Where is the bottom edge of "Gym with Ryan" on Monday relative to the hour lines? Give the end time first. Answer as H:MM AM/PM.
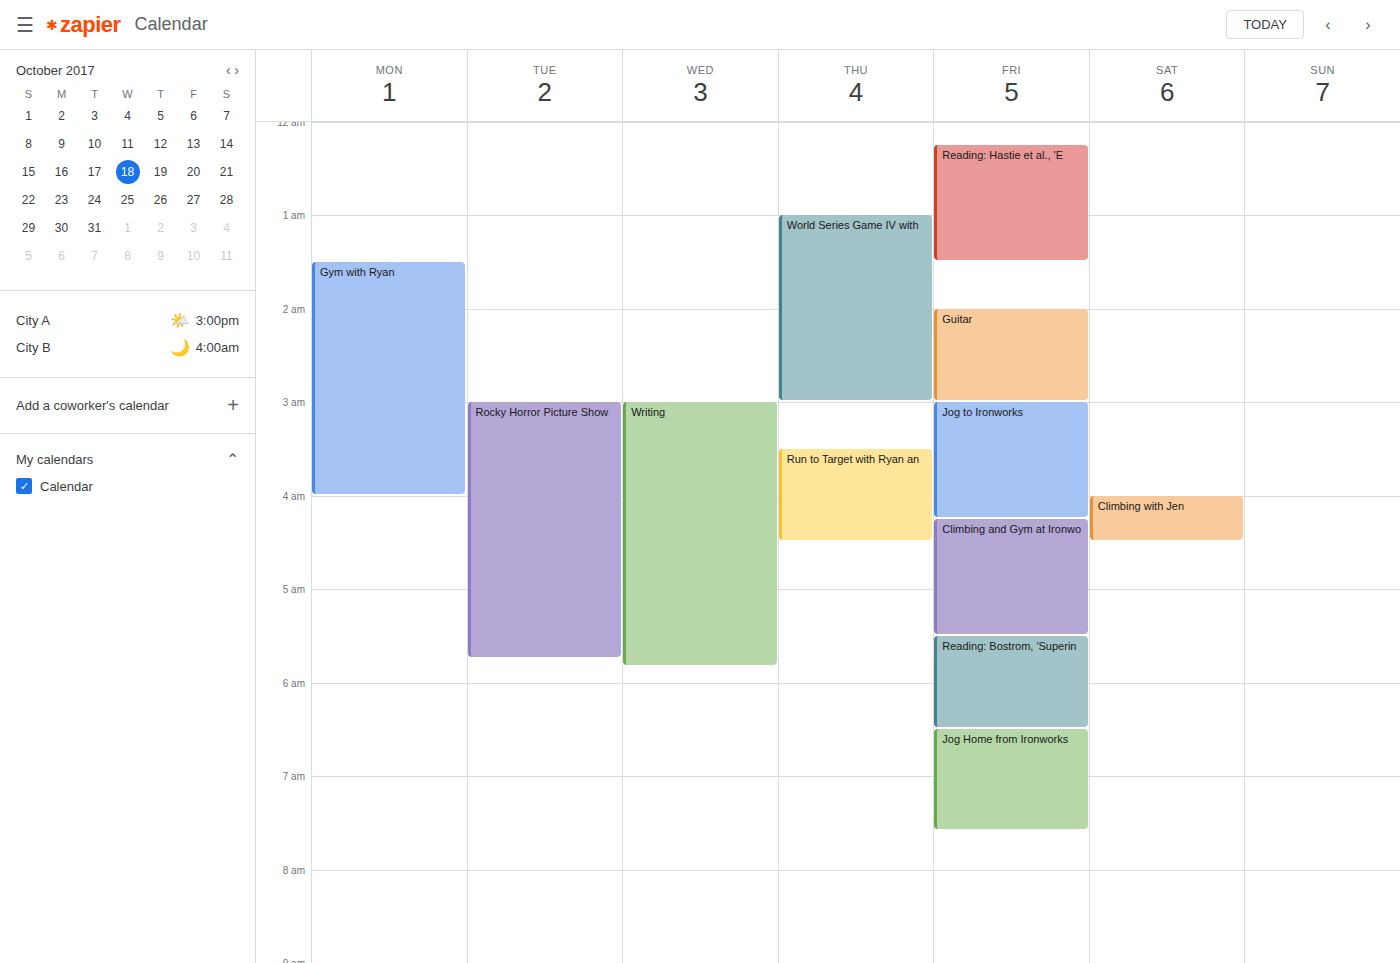
4:00 AM -- exactly on the 4 AM line.